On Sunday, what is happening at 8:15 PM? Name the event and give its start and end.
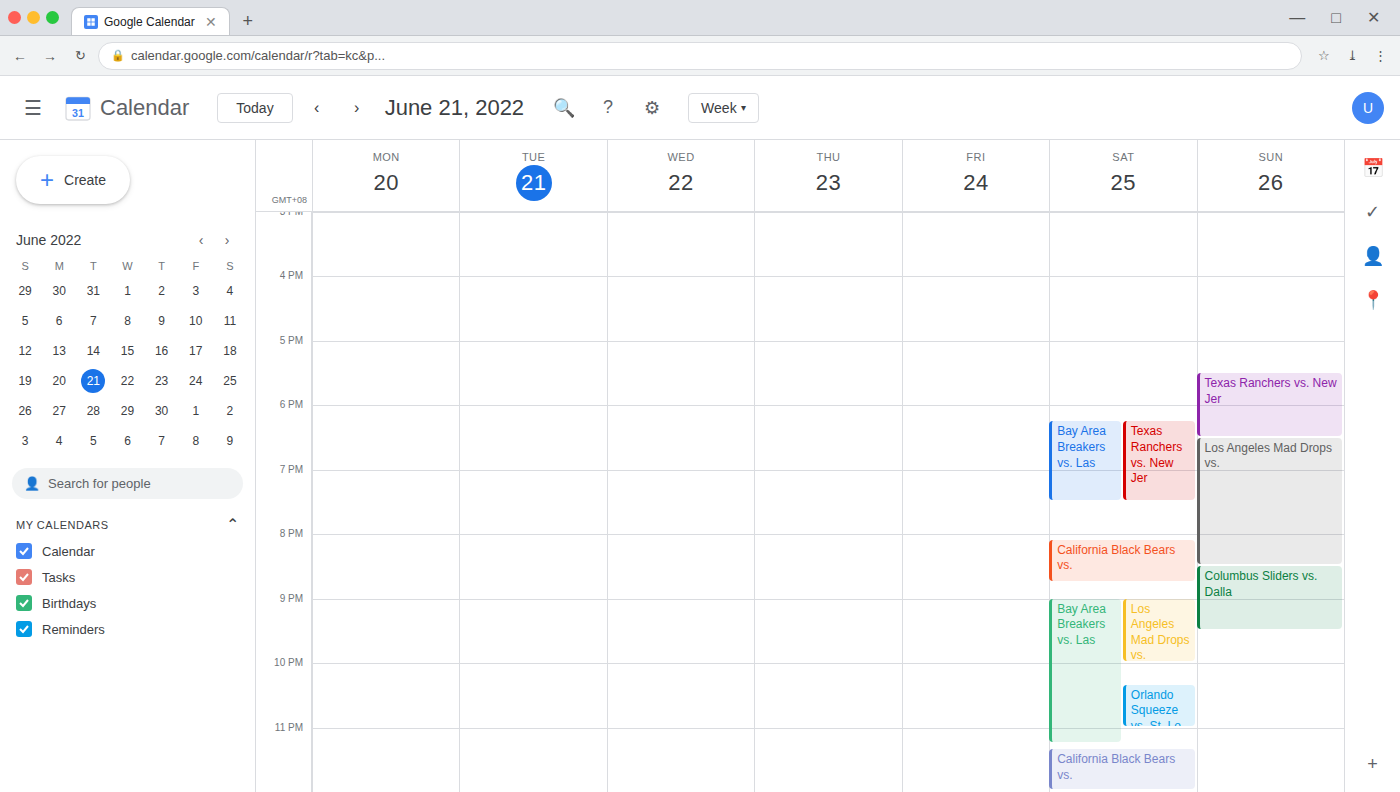
"Los Angeles Mad Drops vs.", 6:30 PM to 8:30 PM